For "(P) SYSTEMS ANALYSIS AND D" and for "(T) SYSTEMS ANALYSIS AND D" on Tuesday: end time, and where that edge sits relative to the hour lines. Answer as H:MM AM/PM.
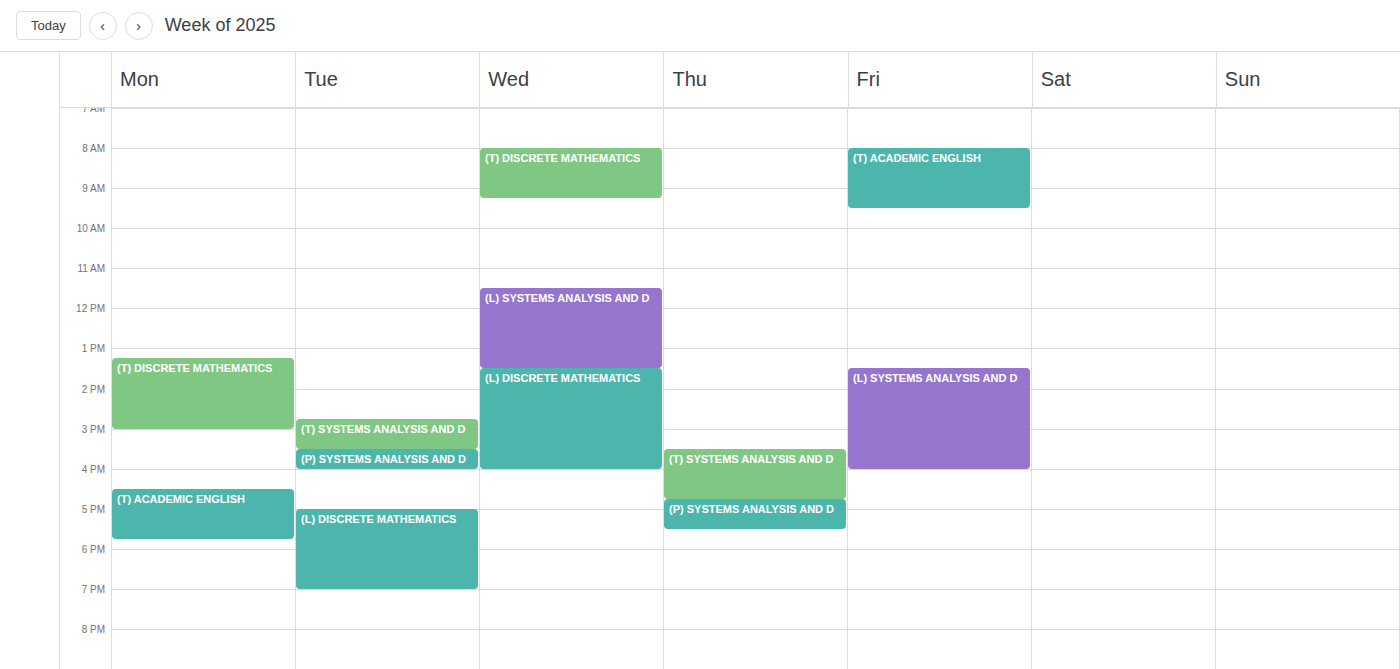
"(P) SYSTEMS ANALYSIS AND D": 4:00 PM, exactly on the 4 PM line. "(T) SYSTEMS ANALYSIS AND D": 3:30 PM, halfway between the 3 PM and 4 PM lines.